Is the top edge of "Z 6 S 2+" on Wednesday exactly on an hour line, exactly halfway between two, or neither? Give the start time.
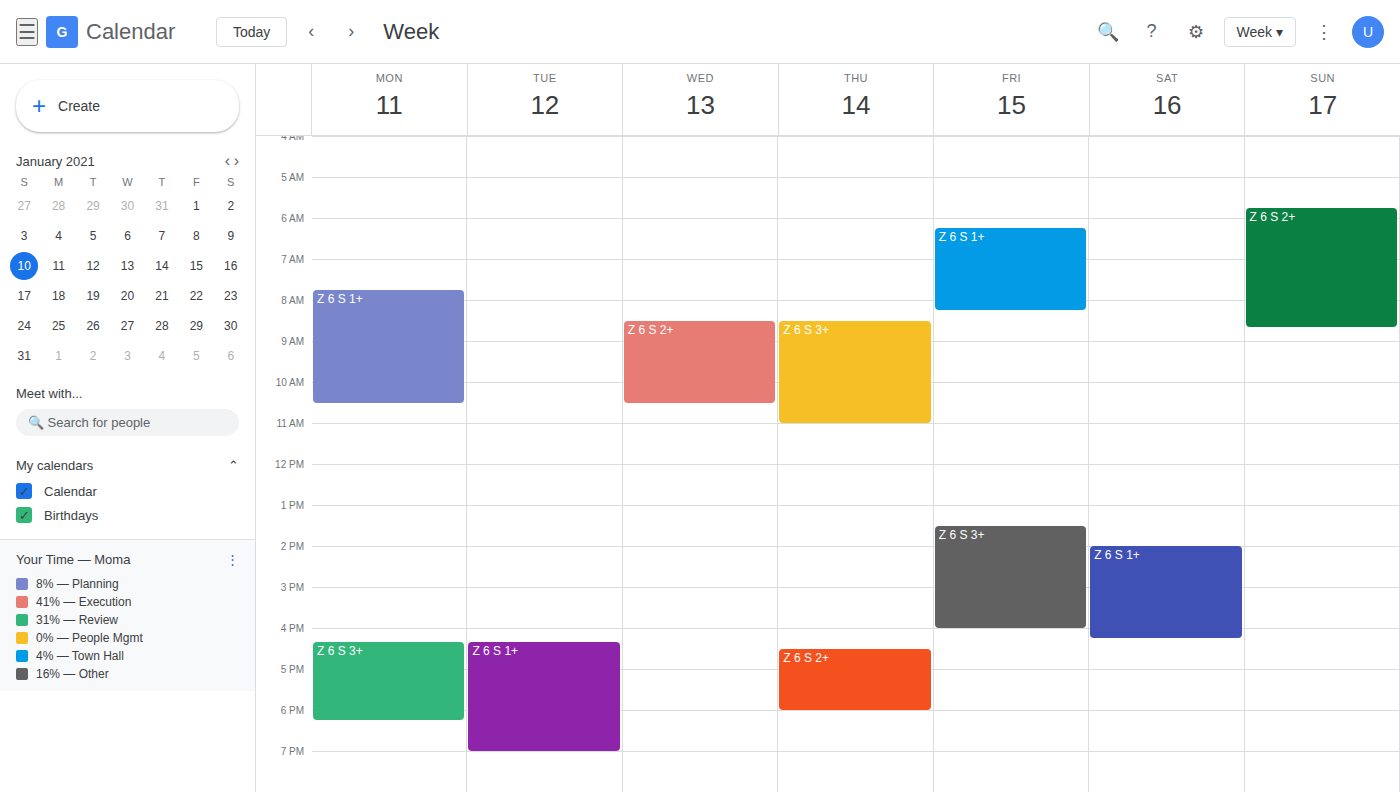
8:30 AM -- halfway between the 8 AM and 9 AM lines.